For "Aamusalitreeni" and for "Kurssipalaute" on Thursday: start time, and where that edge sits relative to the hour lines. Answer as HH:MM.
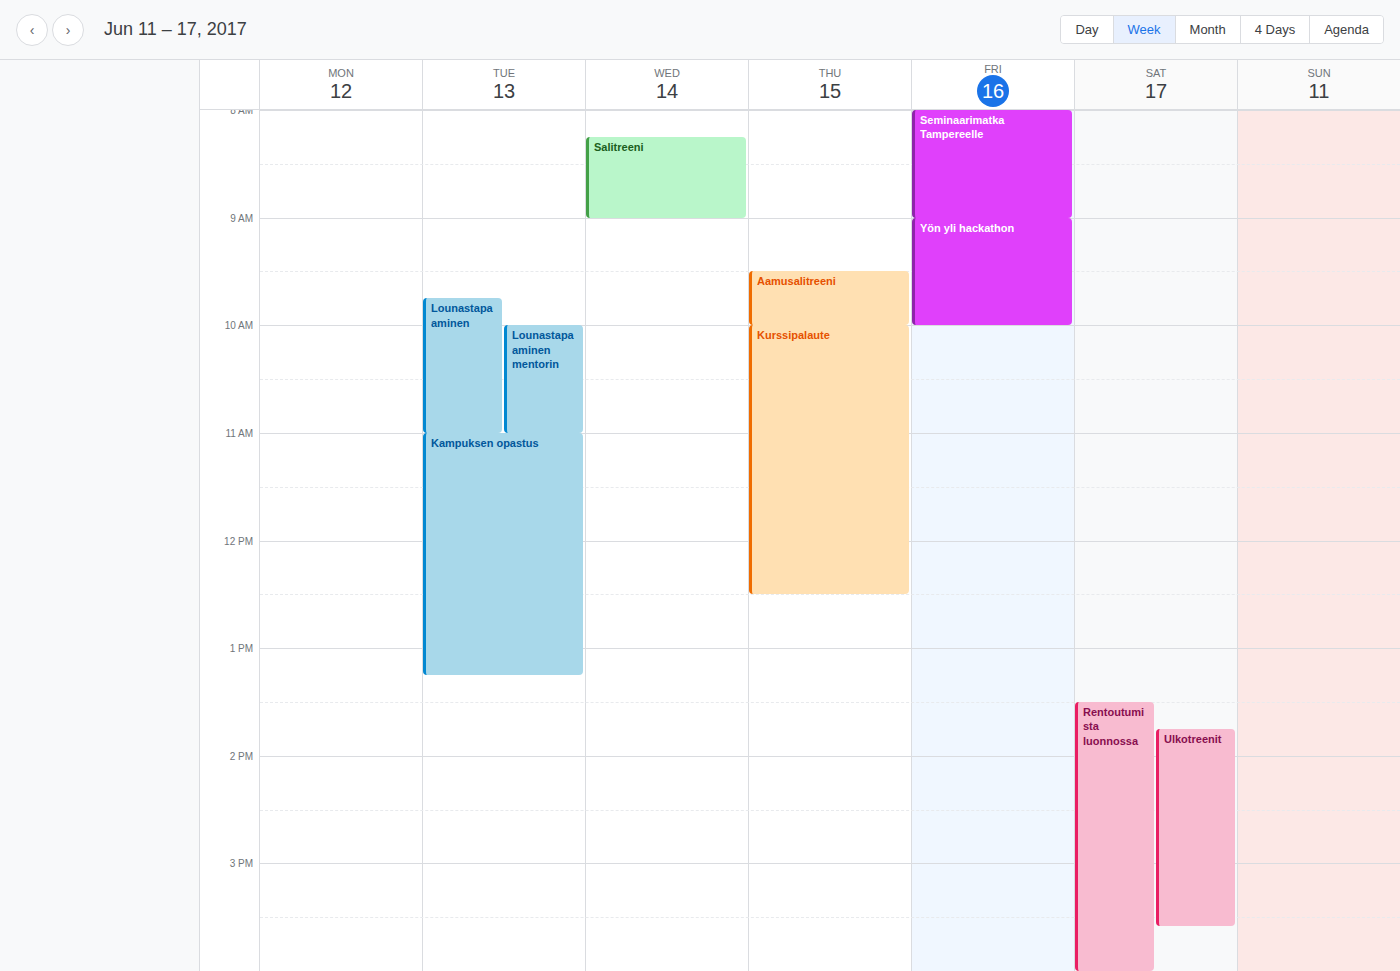
"Aamusalitreeni": 09:30, halfway between the 09:00 and 10:00 lines. "Kurssipalaute": 10:00, exactly on the 10:00 line.